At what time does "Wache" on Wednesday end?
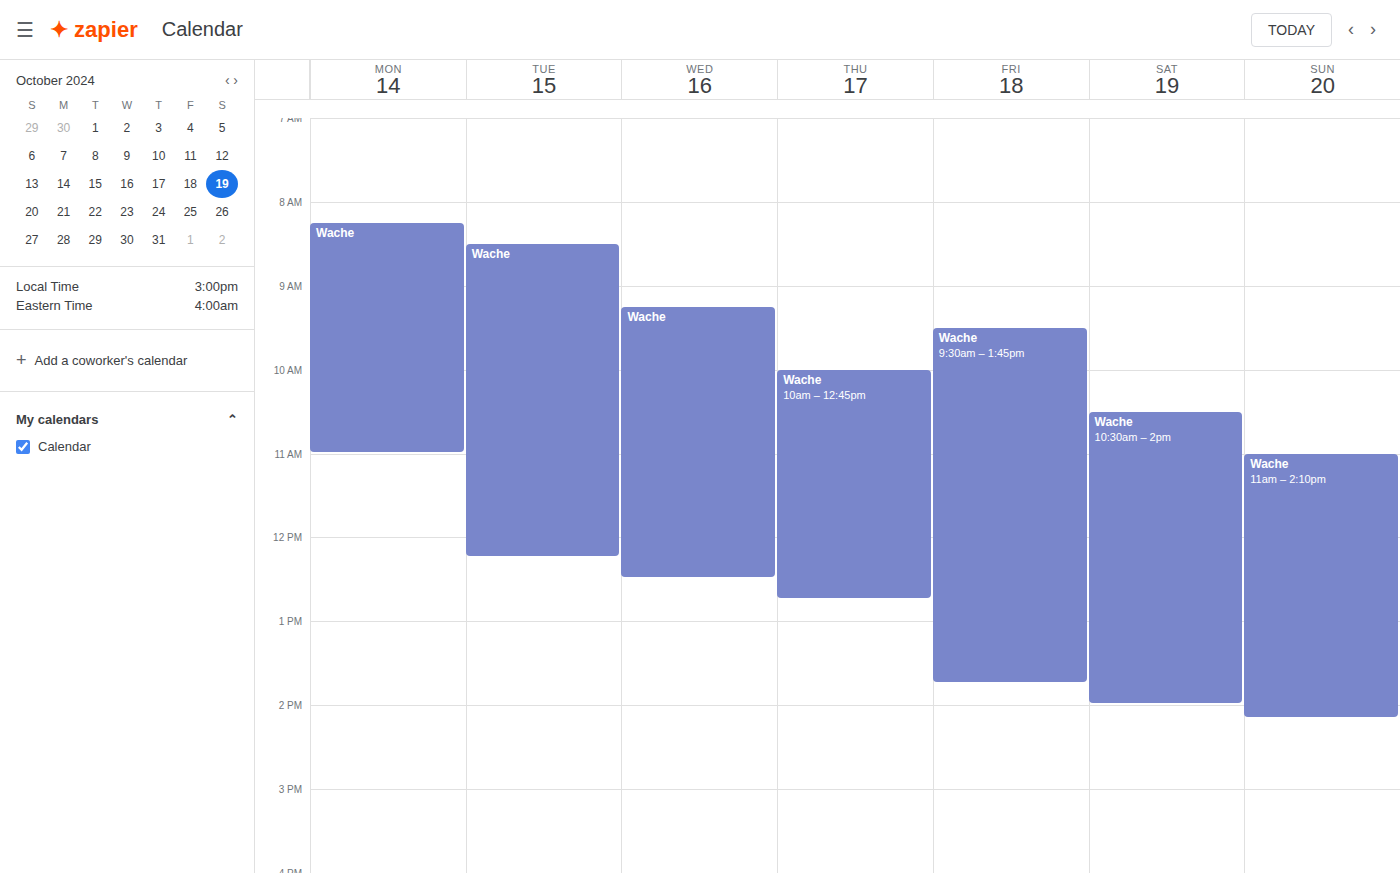
12:30 PM